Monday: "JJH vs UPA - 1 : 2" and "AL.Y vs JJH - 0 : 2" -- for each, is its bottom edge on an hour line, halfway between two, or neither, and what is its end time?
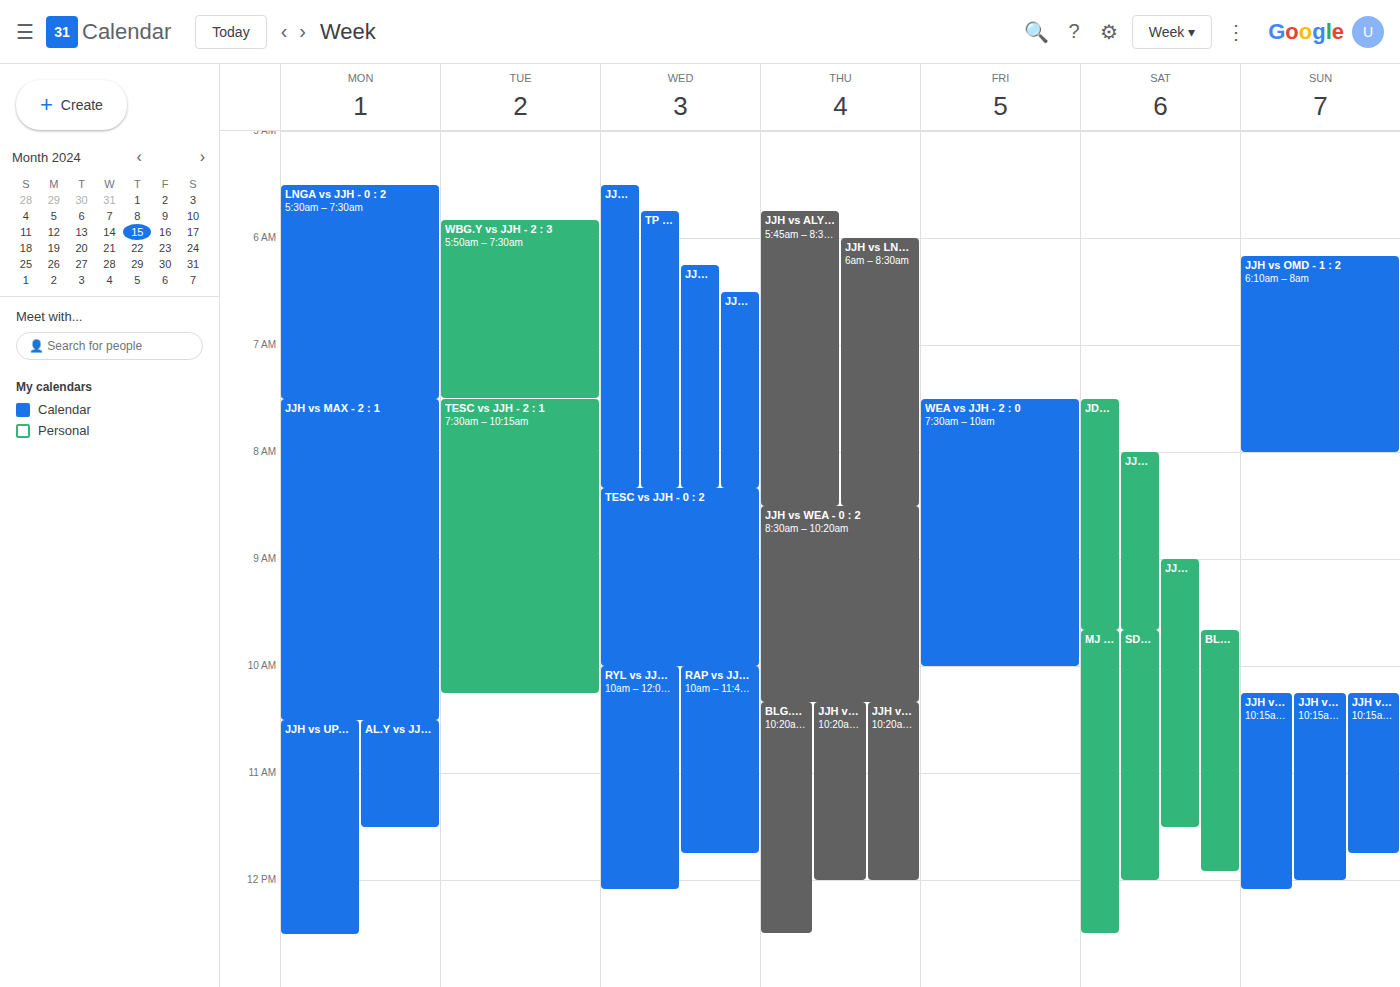
"JJH vs UPA - 1 : 2": 12:30 PM, halfway between the 12 PM and 1 PM lines. "AL.Y vs JJH - 0 : 2": 11:30 AM, halfway between the 11 AM and 12 PM lines.